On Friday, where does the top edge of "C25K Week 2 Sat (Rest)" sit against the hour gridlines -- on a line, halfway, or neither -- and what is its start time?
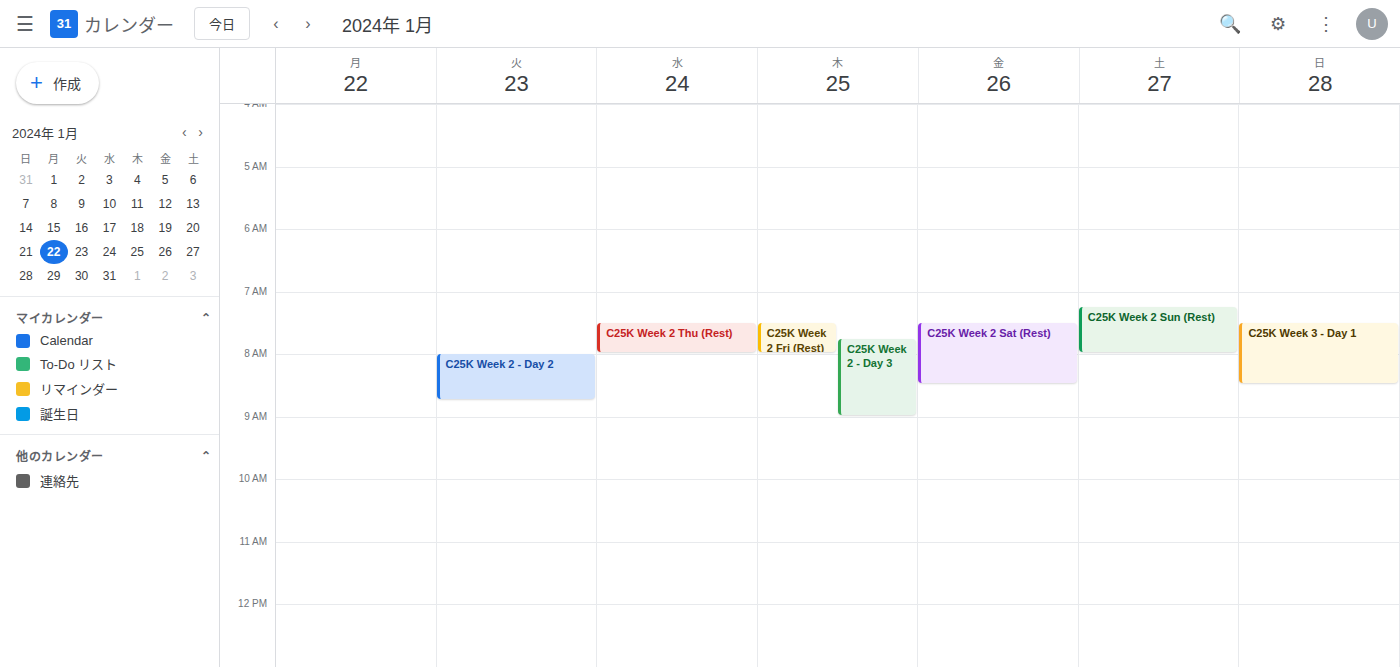
7:30 AM -- halfway between the 7 AM and 8 AM lines.